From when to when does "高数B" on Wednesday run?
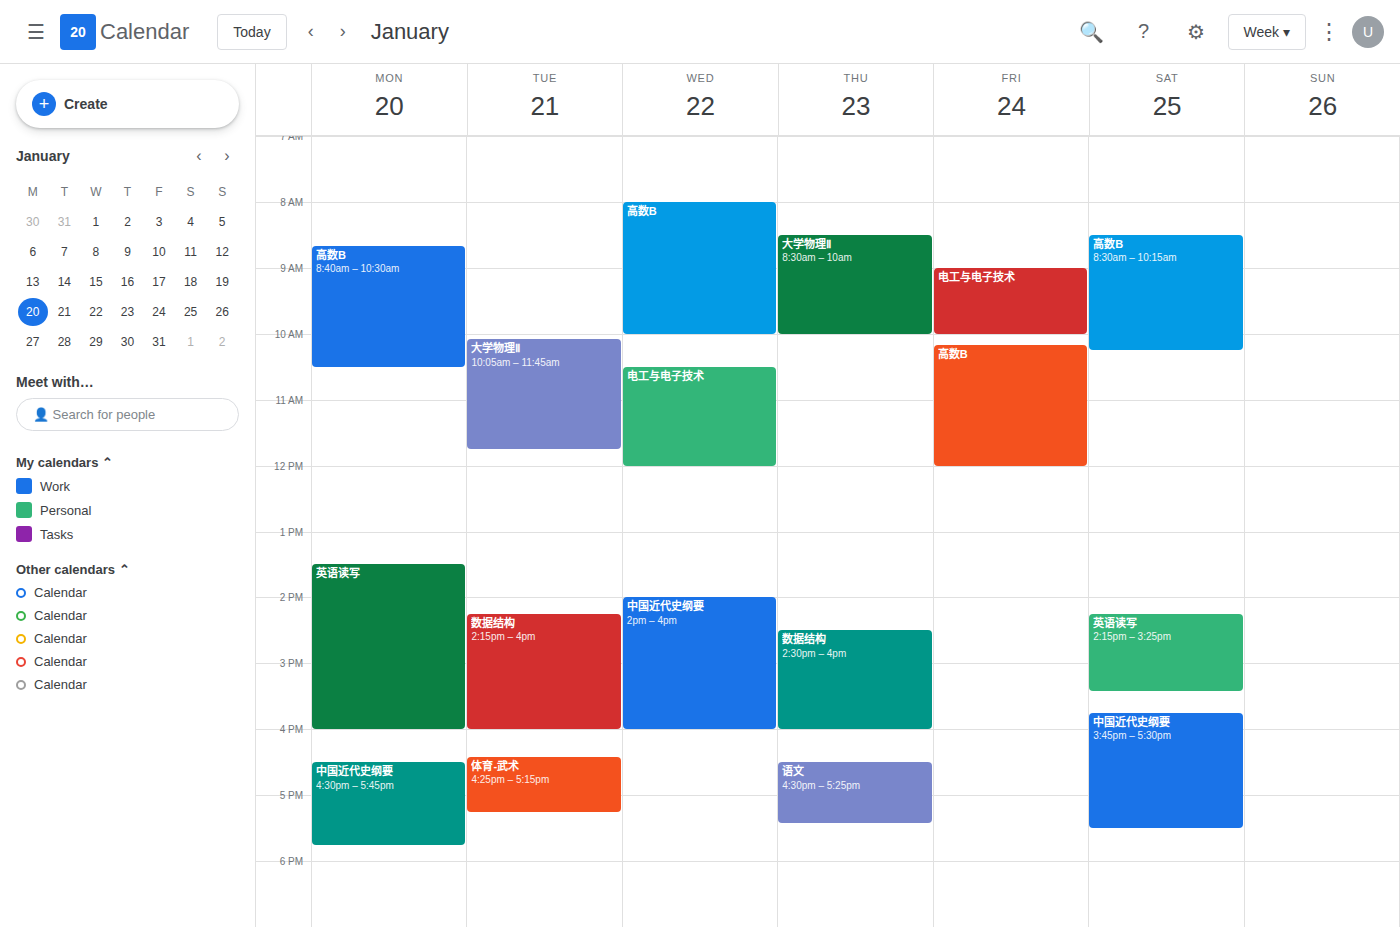
8:00 AM to 10:00 AM